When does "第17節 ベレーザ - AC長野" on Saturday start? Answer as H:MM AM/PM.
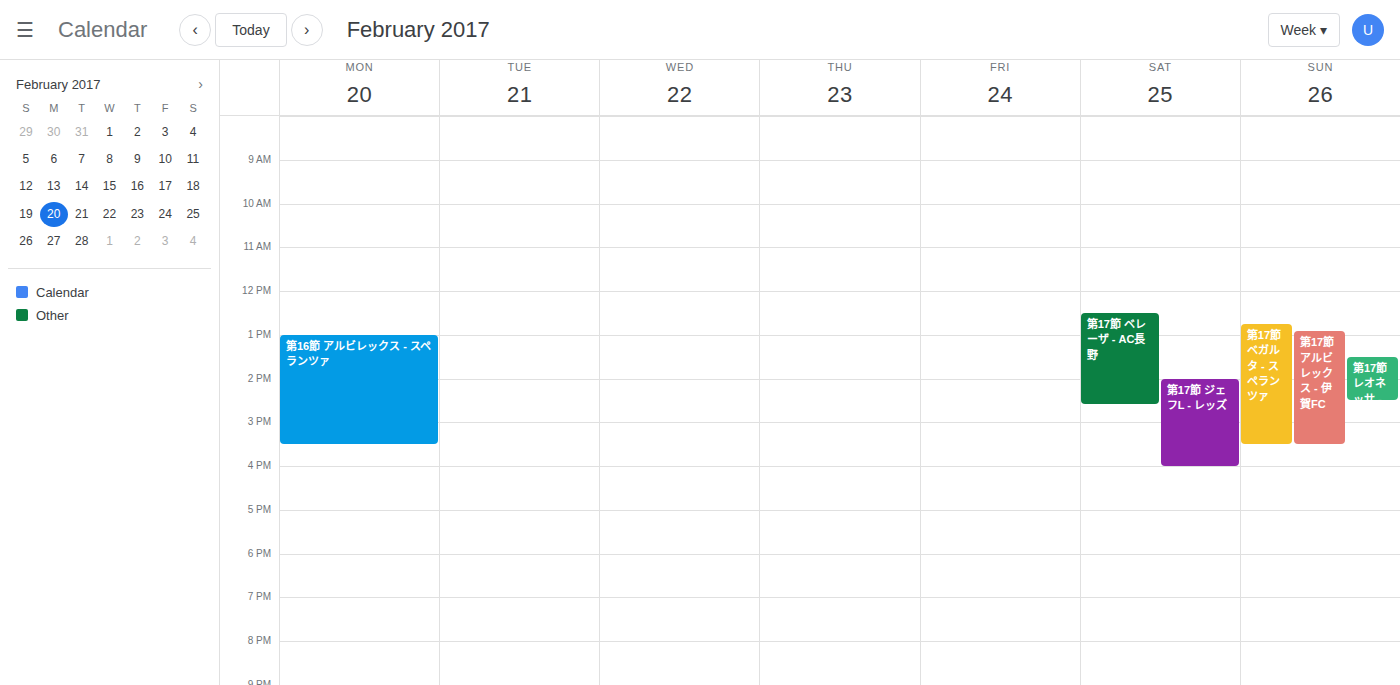
12:30 PM